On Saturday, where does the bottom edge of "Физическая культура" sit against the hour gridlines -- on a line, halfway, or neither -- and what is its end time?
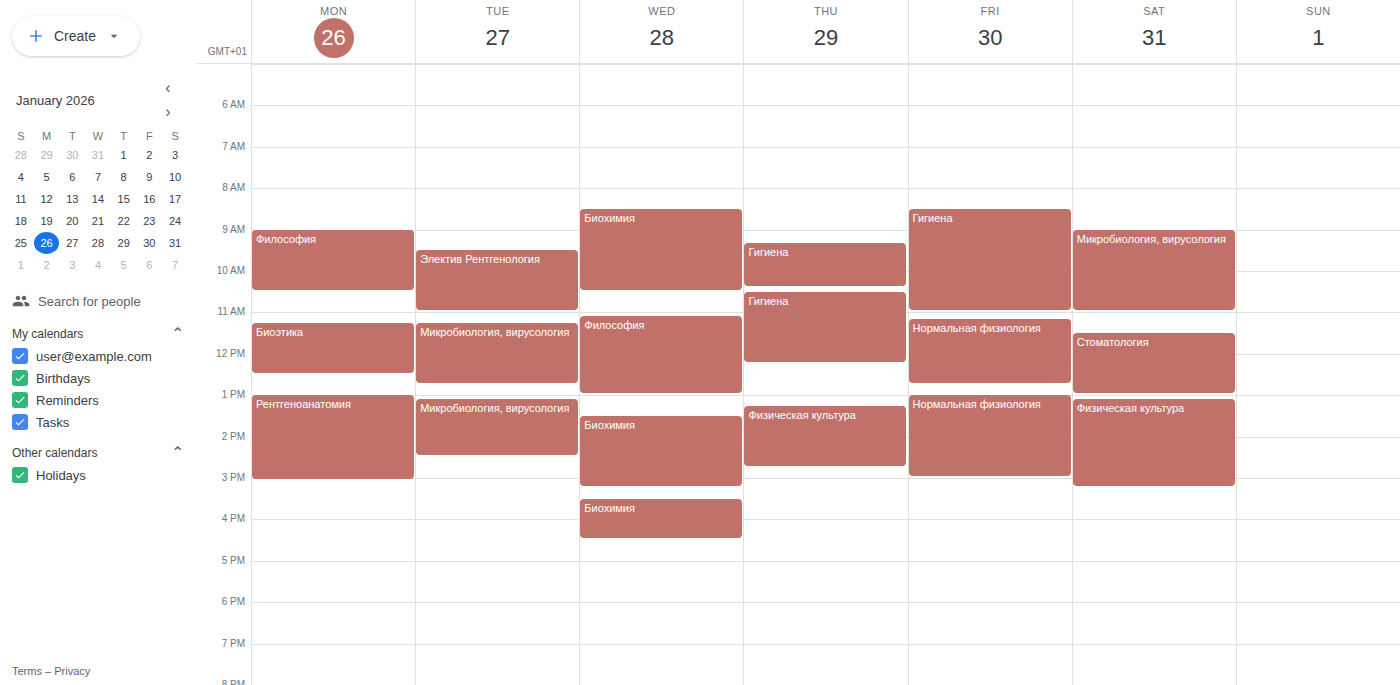
3:15 PM -- neither: a quarter of the way from the 3 PM line to the 4 PM line.